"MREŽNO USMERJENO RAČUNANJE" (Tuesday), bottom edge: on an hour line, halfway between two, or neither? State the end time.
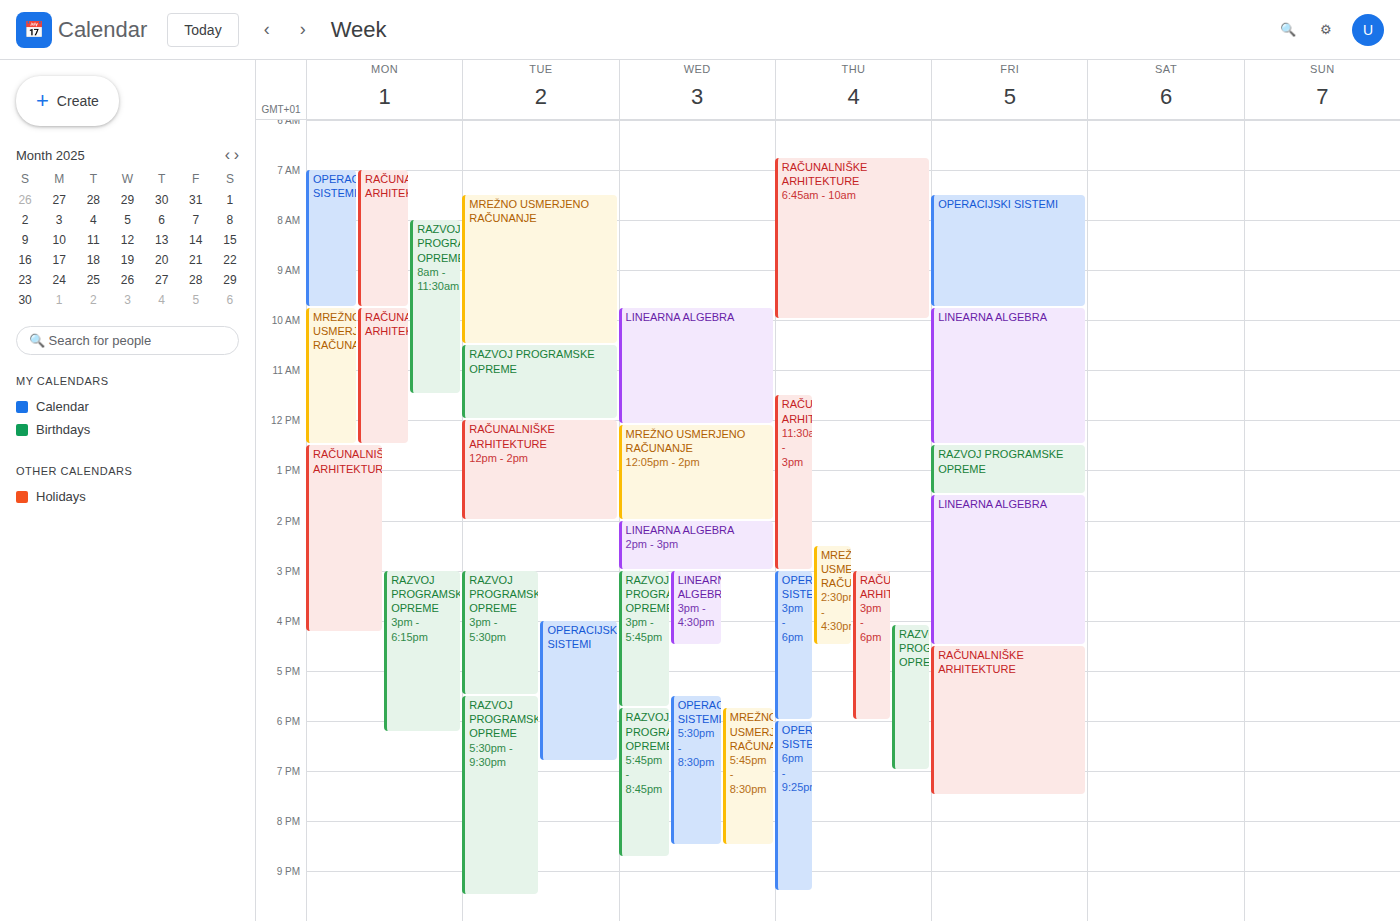
10:30 AM -- halfway between the 10 AM and 11 AM lines.